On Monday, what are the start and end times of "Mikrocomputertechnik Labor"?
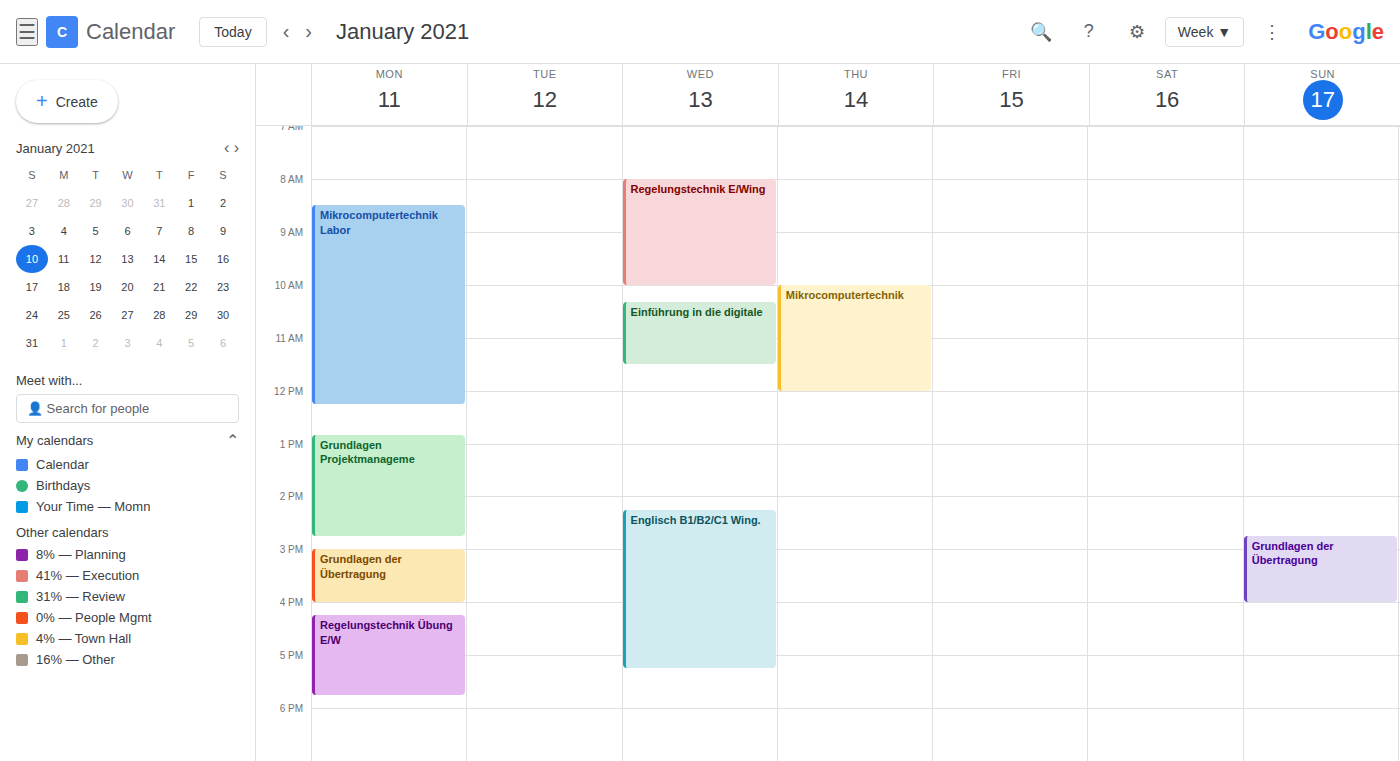
8:30 AM to 12:15 PM